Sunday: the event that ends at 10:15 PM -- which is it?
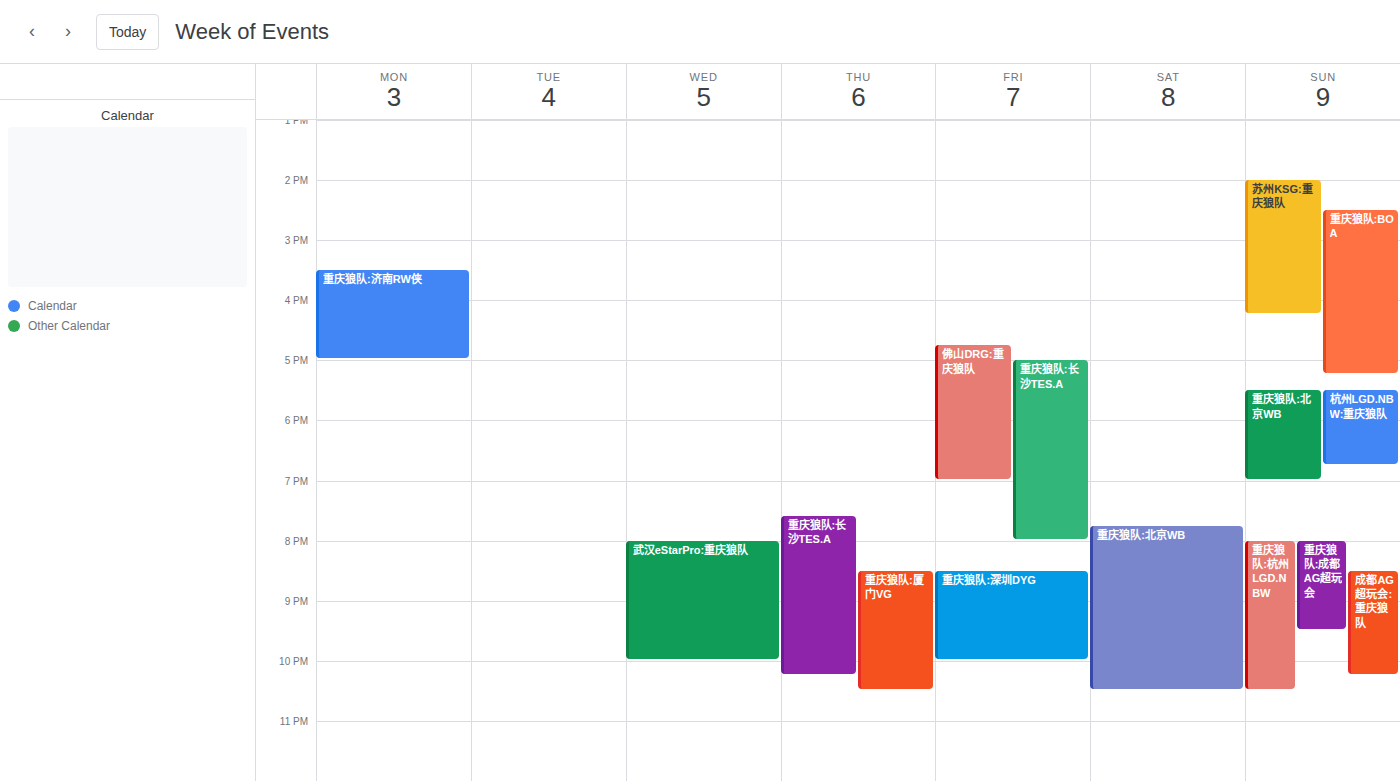
"成都AG超玩会:重庆狼队"